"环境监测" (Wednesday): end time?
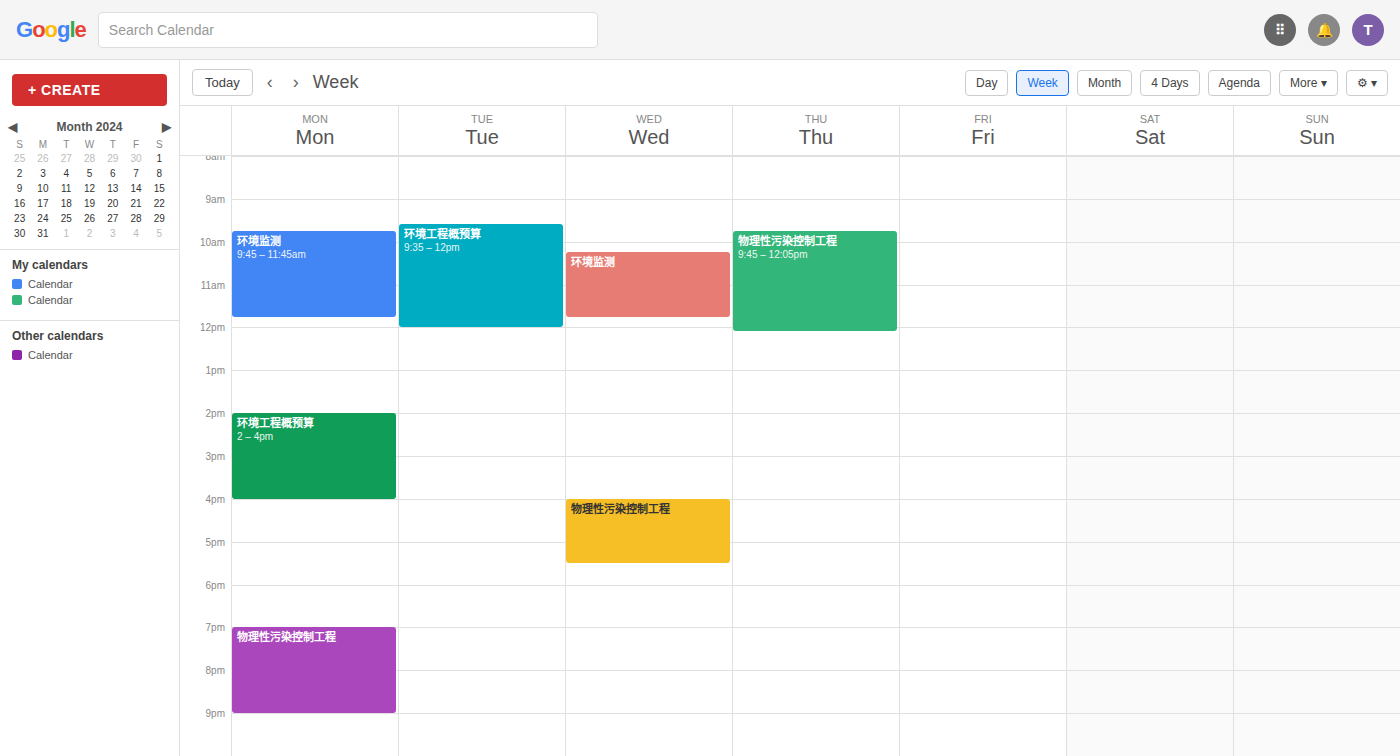
11:45 AM